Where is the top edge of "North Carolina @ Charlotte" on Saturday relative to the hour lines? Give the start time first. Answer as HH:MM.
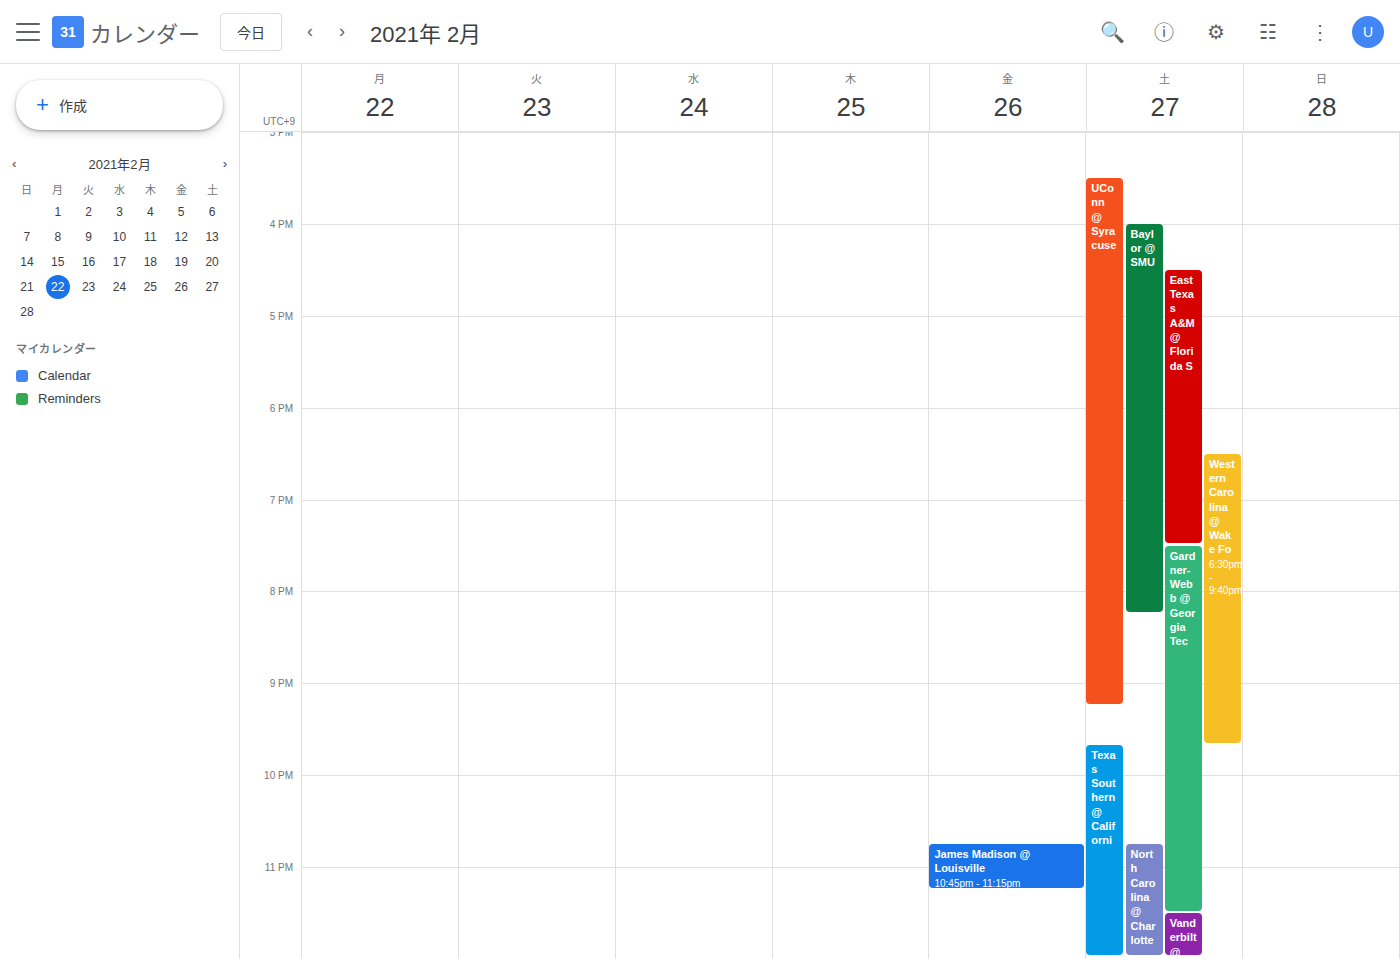
22:45 -- neither: three quarters of the way from the 22:00 line to the 23:00 line.